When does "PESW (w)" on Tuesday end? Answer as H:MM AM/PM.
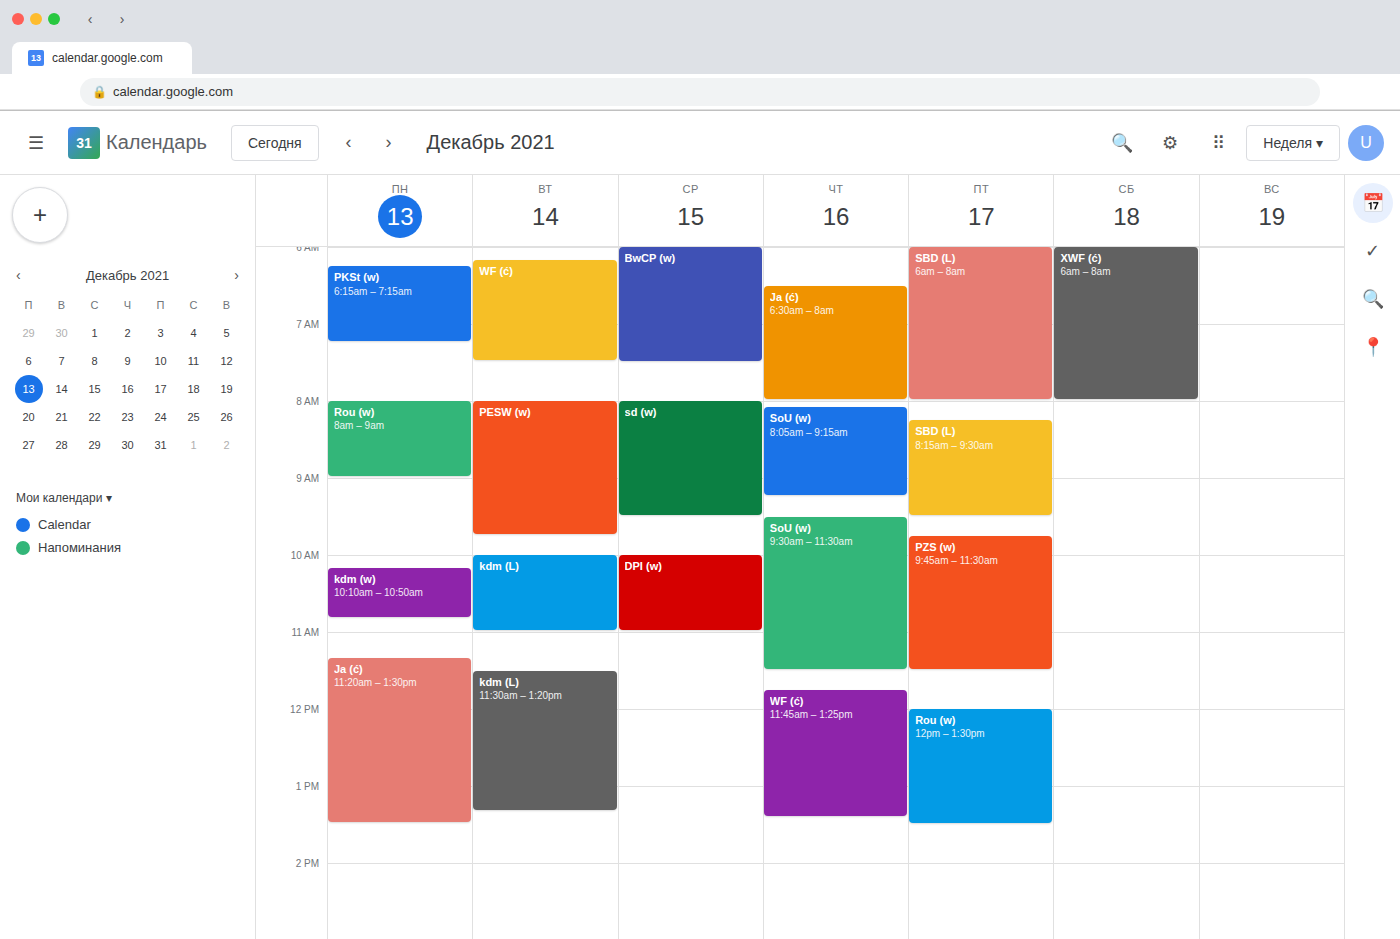
9:45 AM